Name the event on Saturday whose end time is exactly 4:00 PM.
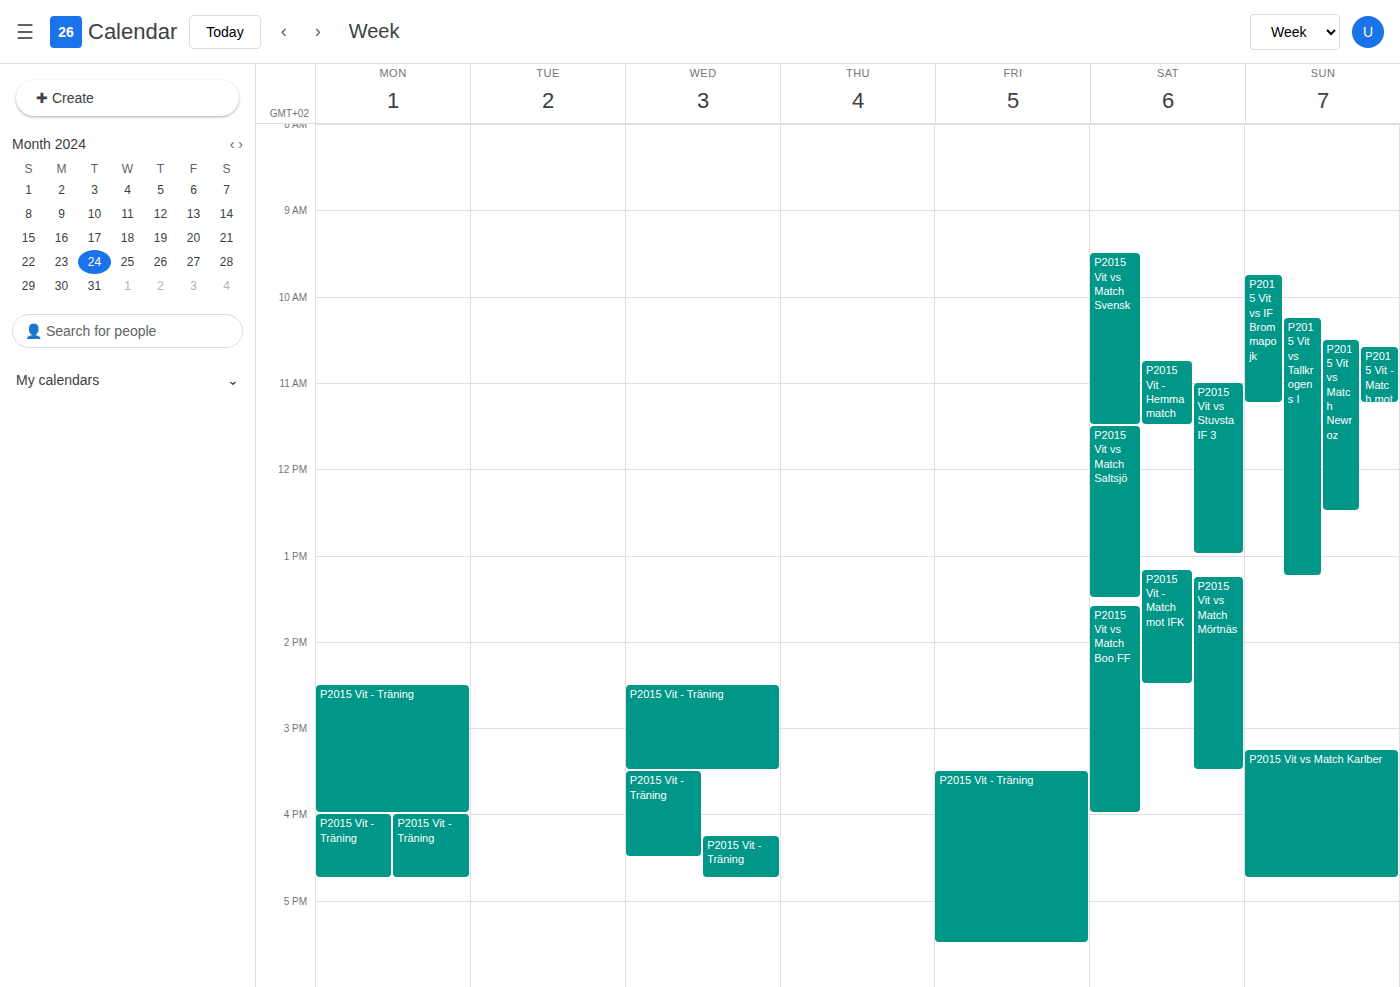
"P2015 Vit vs Match Boo FF"